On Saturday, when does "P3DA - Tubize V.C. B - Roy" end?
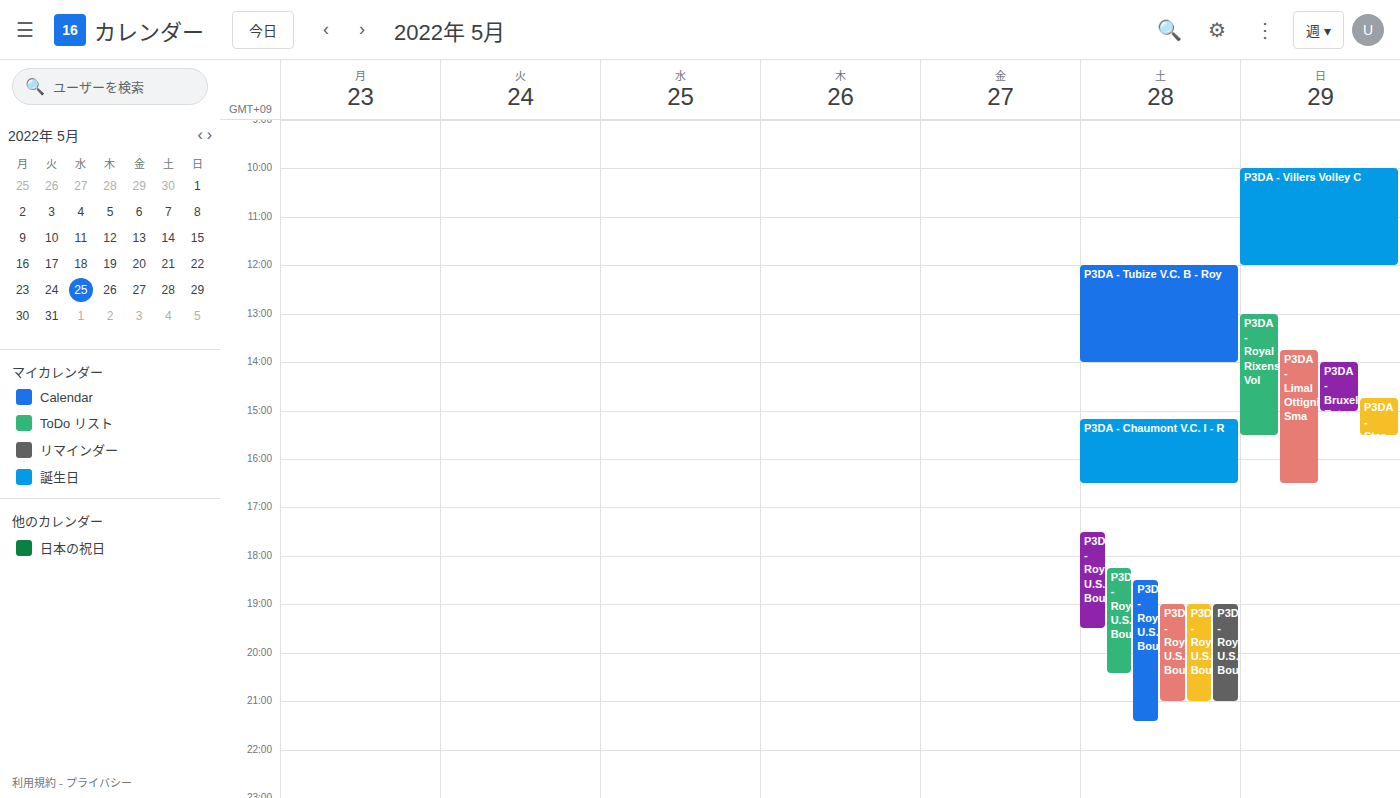
2:00 PM